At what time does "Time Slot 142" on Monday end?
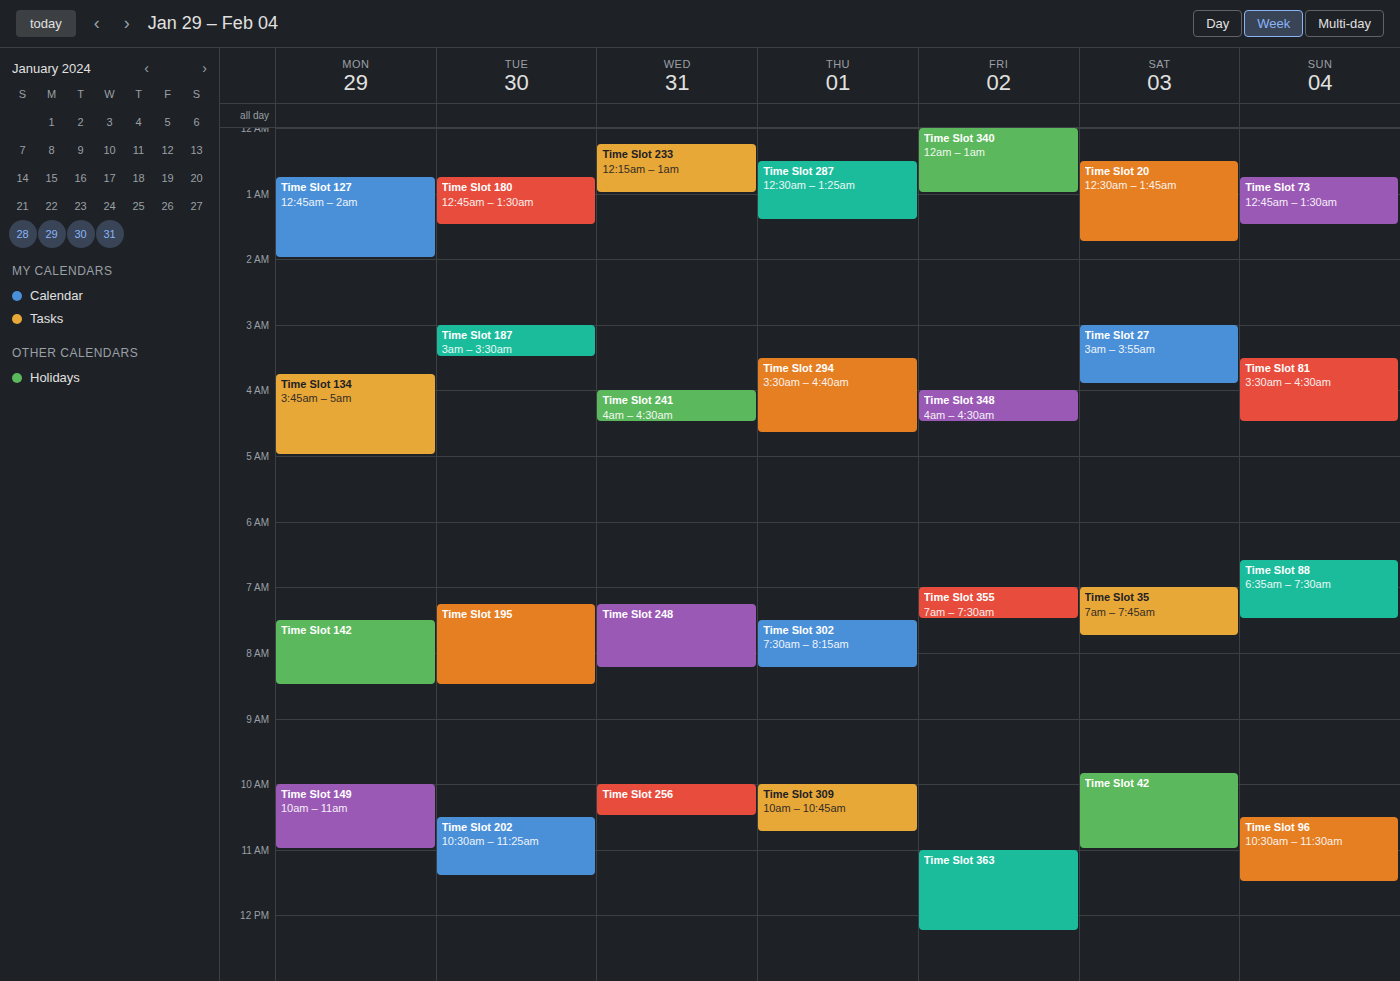
8:30 AM